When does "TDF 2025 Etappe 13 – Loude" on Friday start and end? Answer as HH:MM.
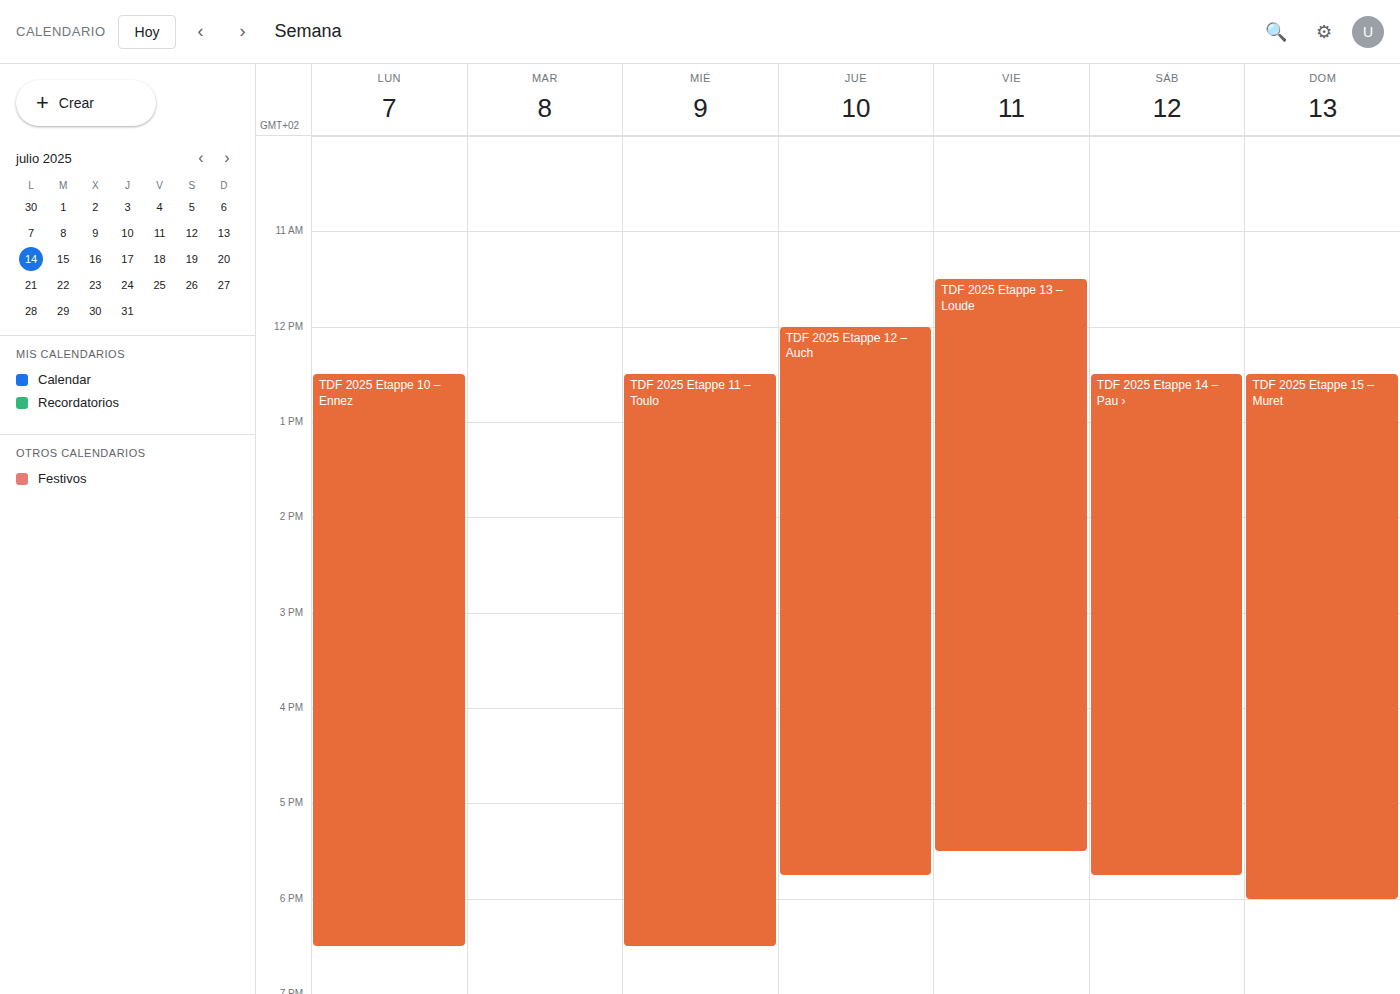
11:30 to 17:30